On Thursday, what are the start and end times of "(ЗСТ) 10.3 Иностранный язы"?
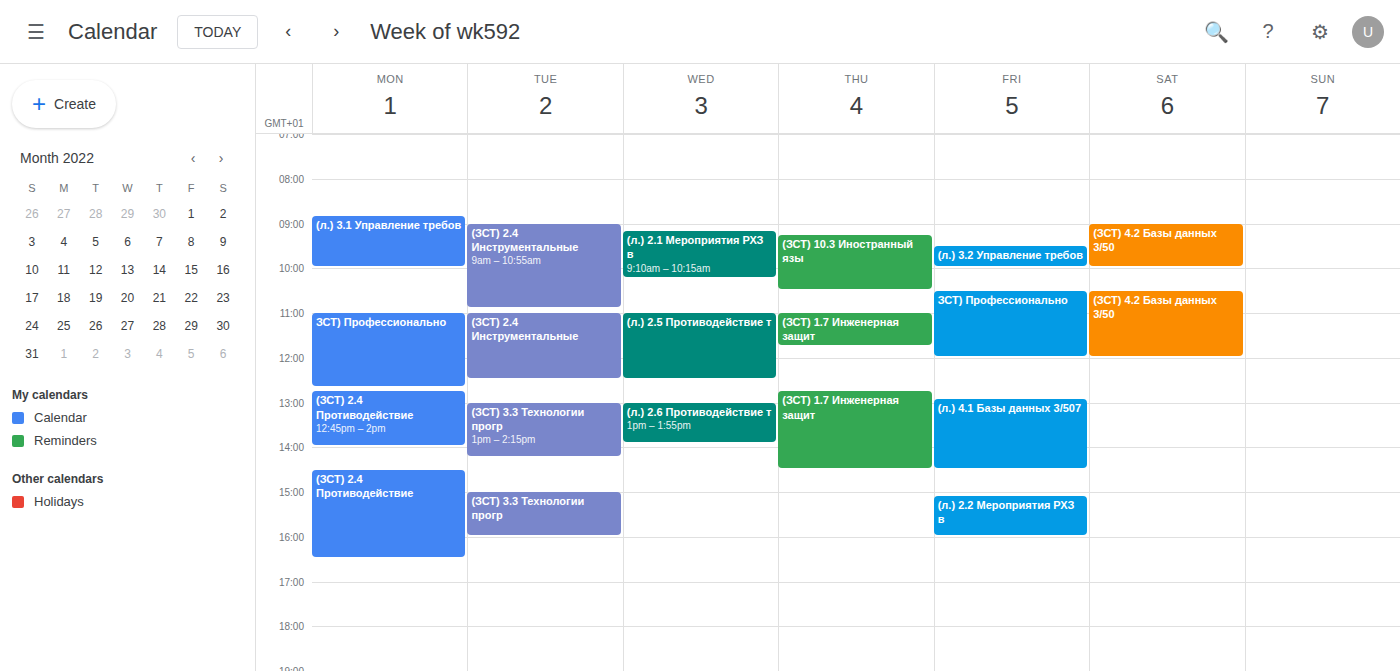
9:15 AM to 10:30 AM